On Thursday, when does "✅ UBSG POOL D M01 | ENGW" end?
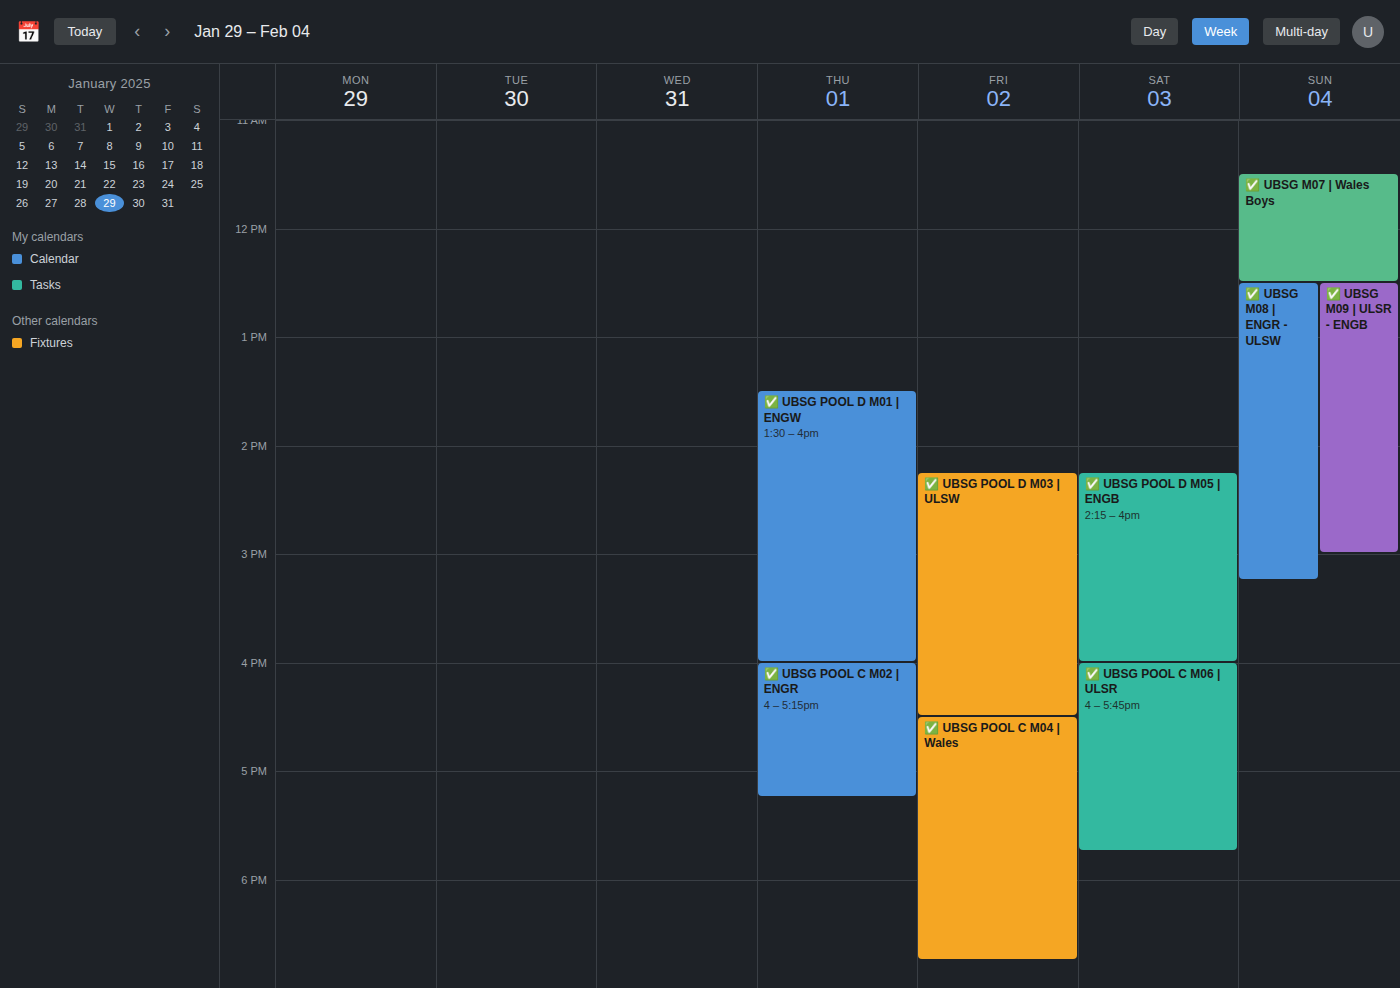
4:00 PM